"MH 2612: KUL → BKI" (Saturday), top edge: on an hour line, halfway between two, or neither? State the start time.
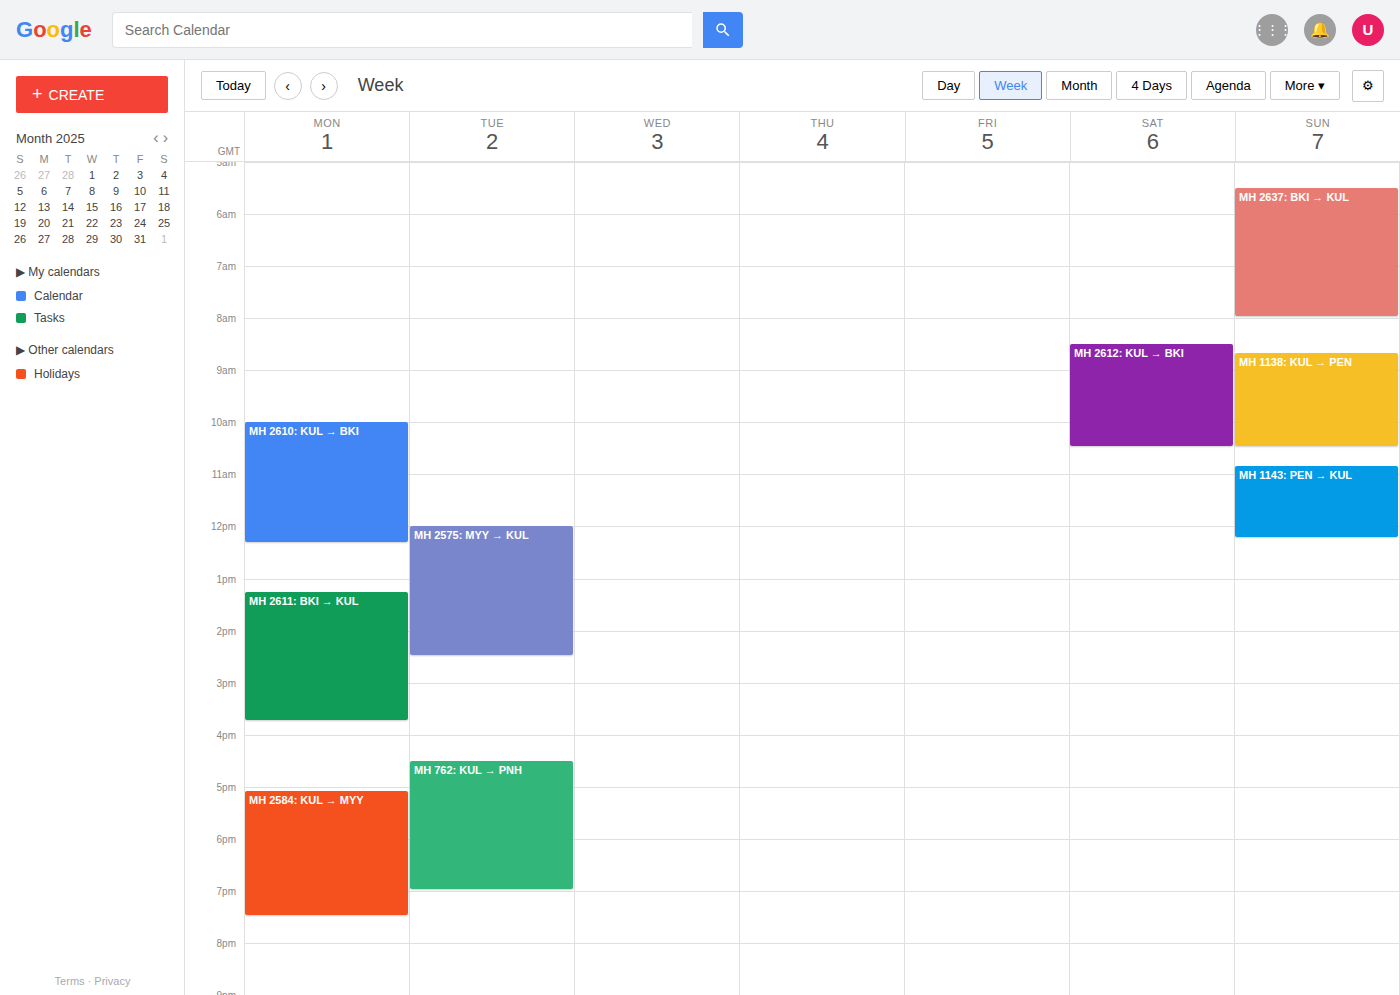
8:30 AM -- halfway between the 8 AM and 9 AM lines.